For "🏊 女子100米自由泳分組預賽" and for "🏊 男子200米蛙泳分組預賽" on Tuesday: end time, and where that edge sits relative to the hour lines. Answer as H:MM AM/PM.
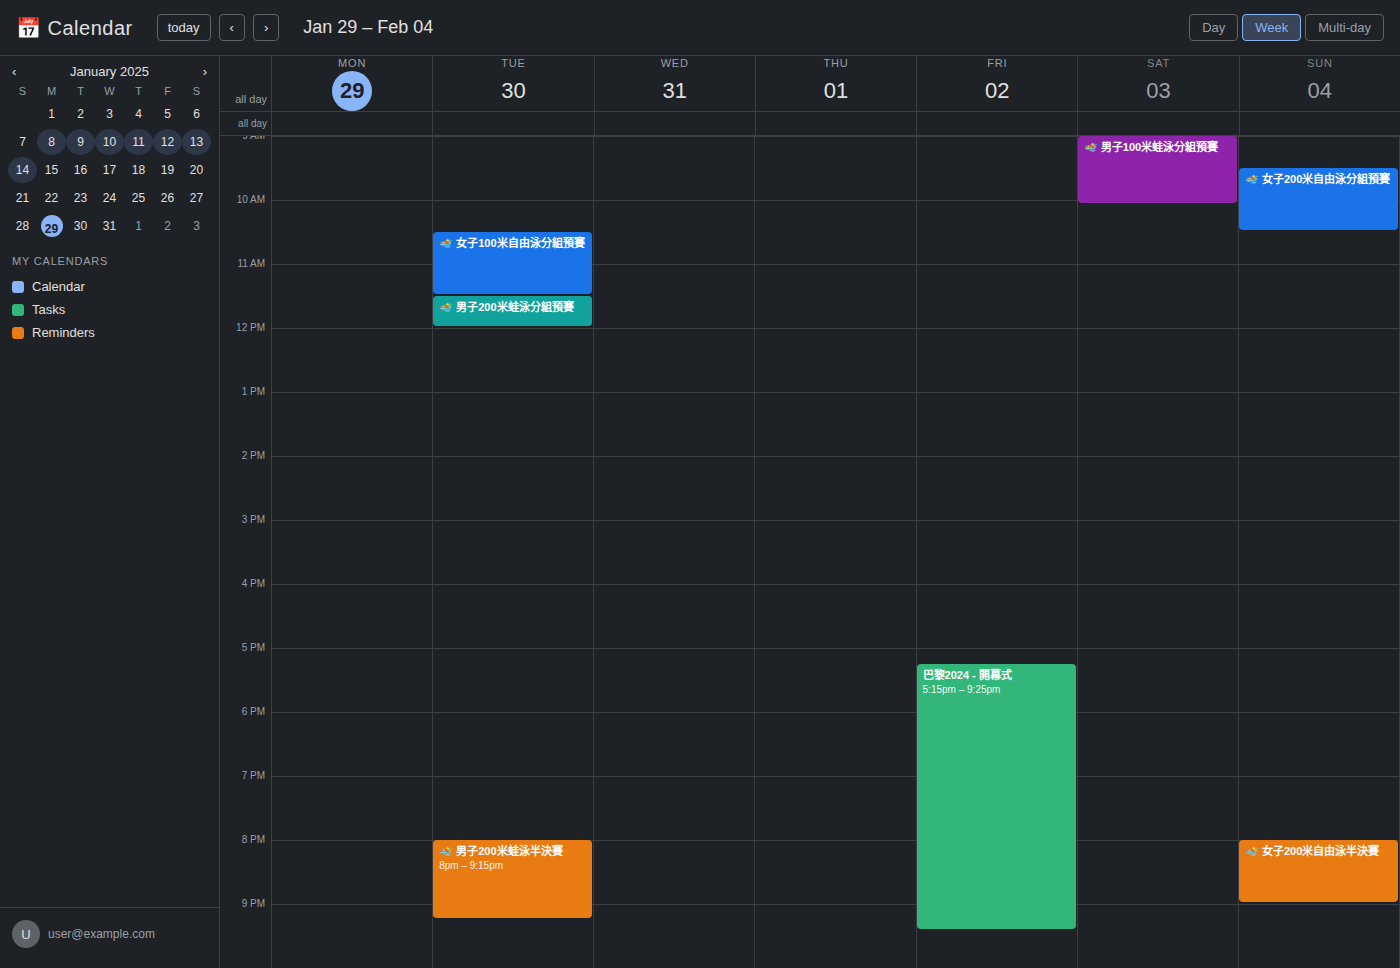
"🏊 女子100米自由泳分組預賽": 11:30 AM, halfway between the 11 AM and 12 PM lines. "🏊 男子200米蛙泳分組預賽": 12:00 PM, exactly on the 12 PM line.